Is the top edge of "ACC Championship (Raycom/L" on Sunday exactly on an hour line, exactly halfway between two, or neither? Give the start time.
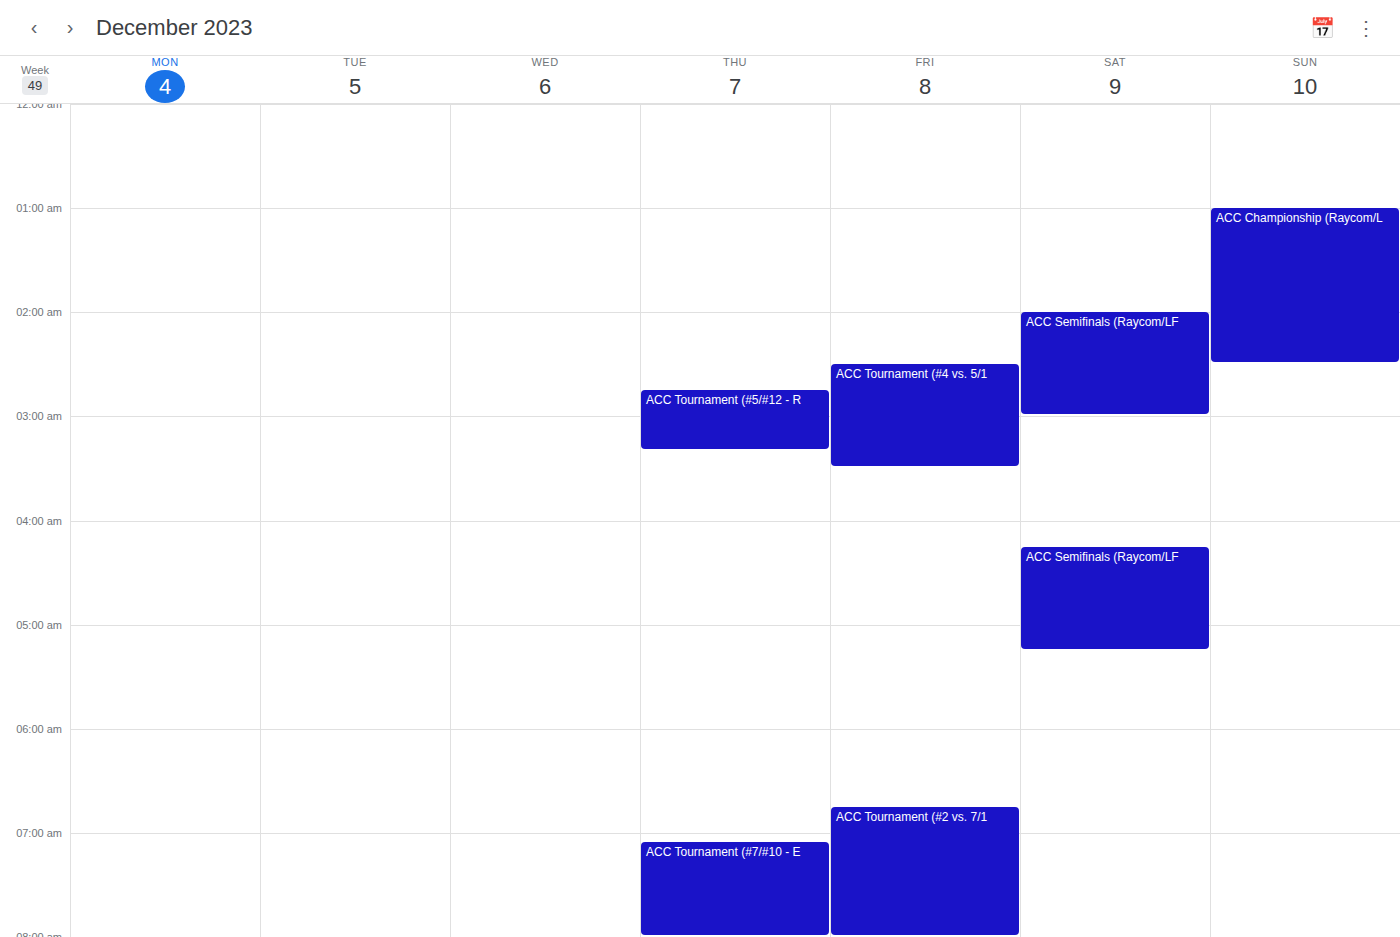
01:00 -- exactly on the 01:00 line.